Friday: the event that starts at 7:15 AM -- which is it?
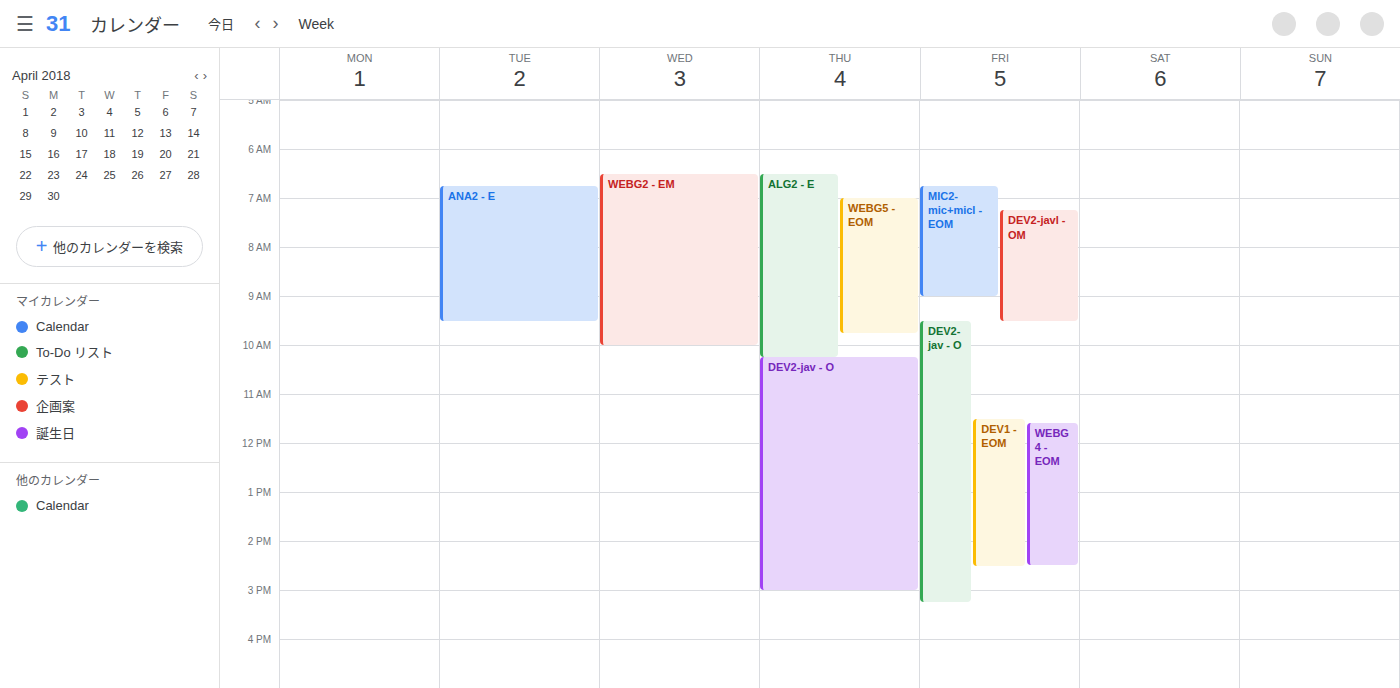
"DEV2-javl - OM"